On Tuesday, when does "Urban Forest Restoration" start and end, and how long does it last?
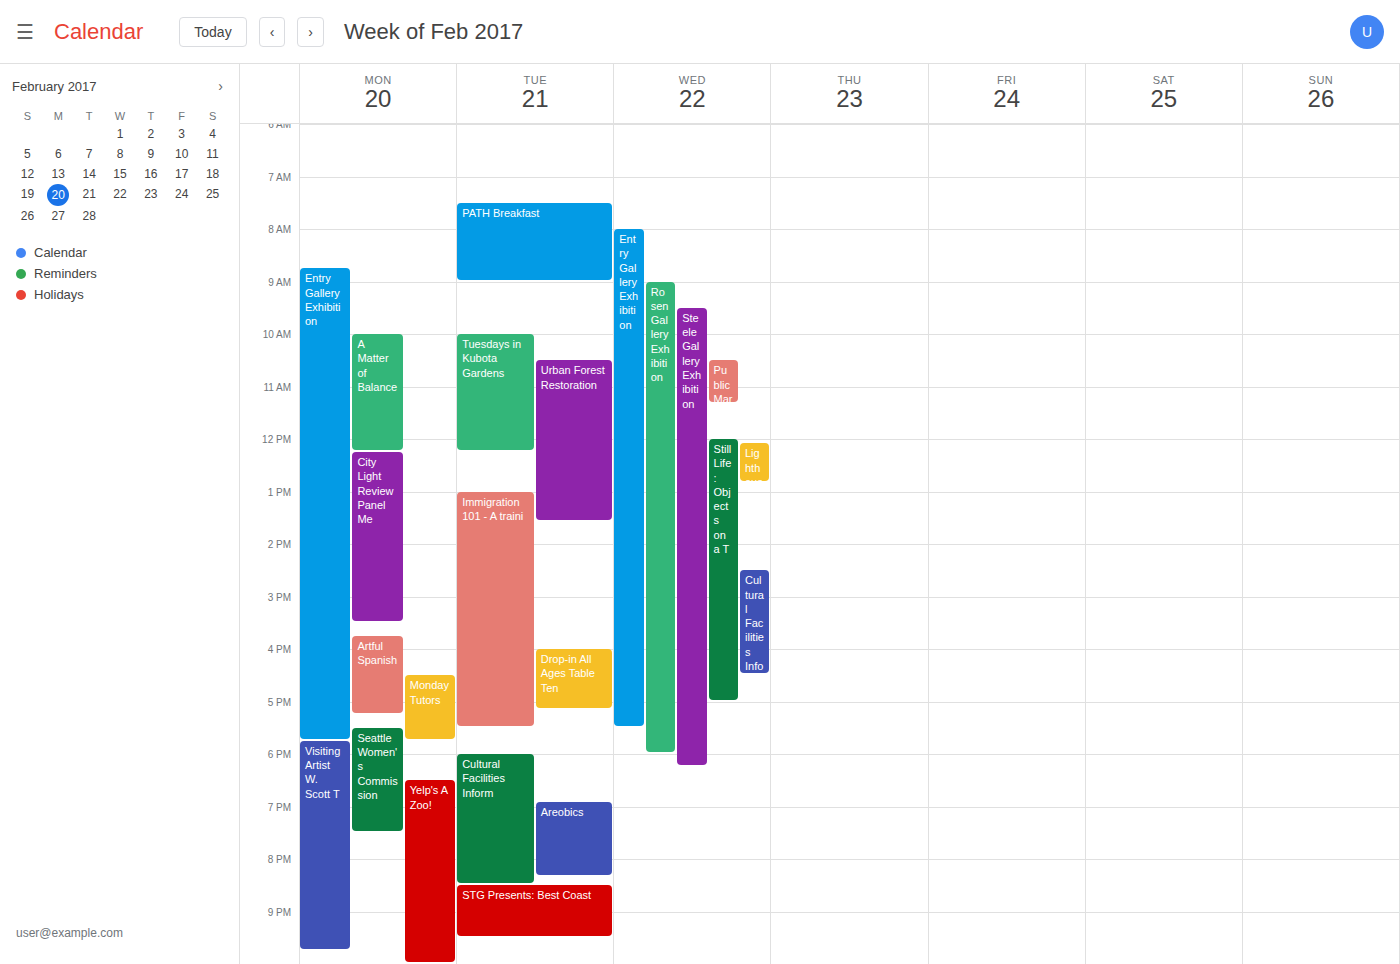
10:30 AM to 1:35 PM, 3 hours 5 minutes